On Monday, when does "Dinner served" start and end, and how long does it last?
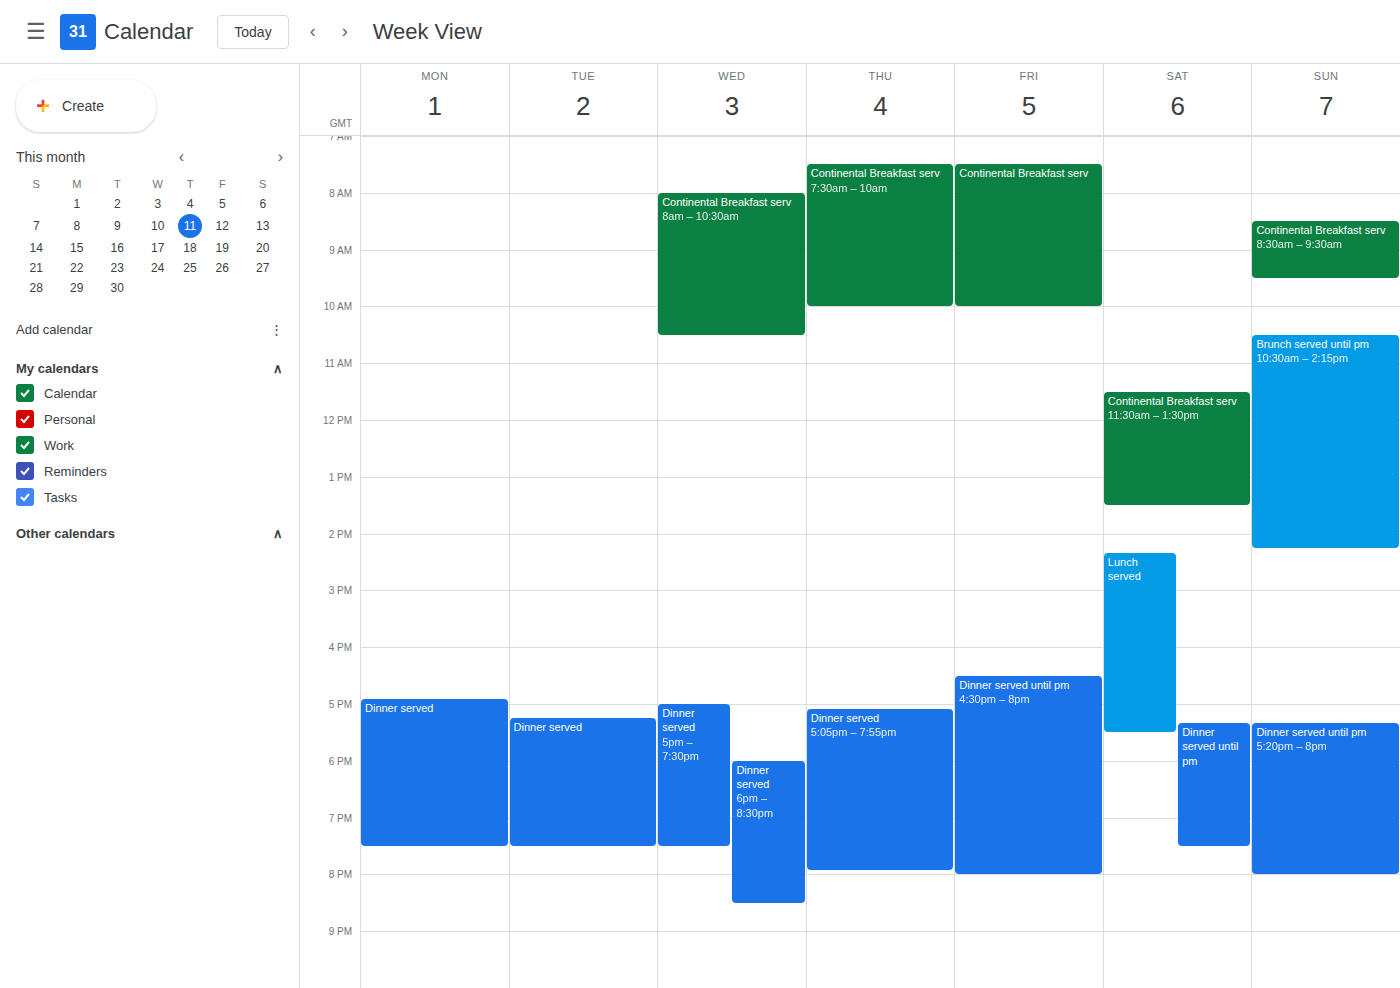
4:55 PM to 7:30 PM, 2 hours 35 minutes